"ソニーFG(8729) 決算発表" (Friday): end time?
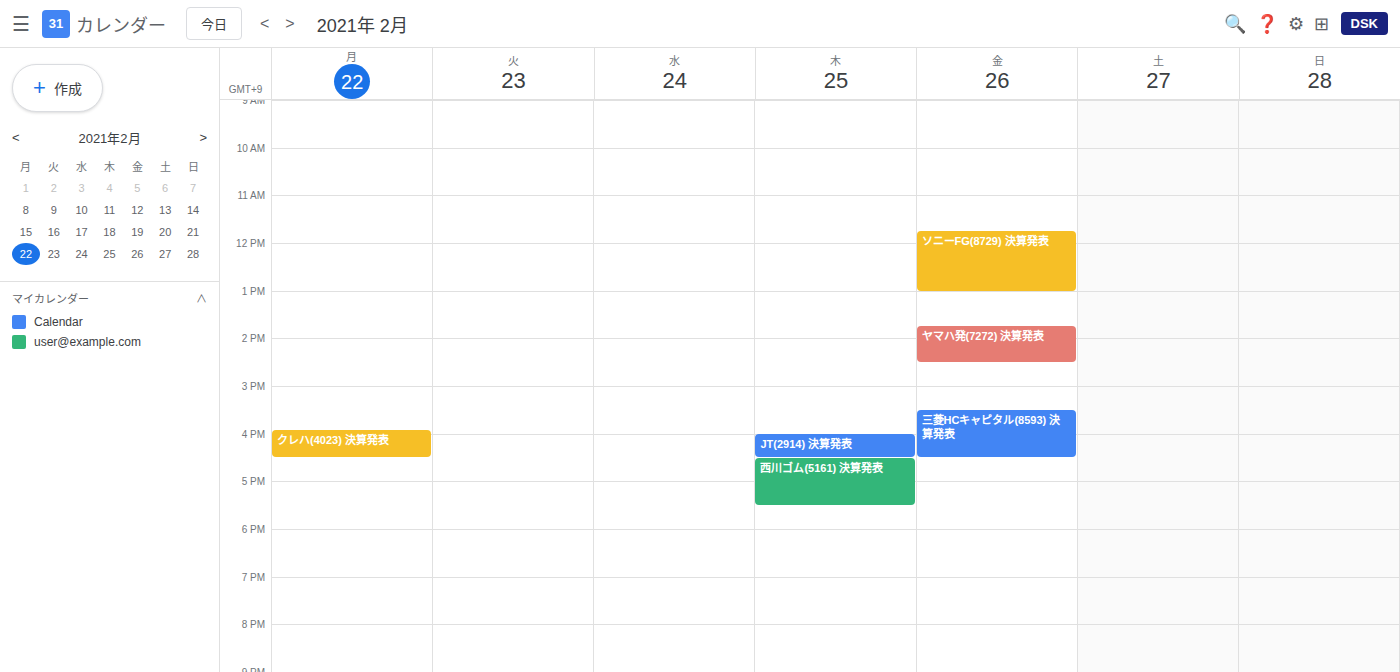
1:00 PM